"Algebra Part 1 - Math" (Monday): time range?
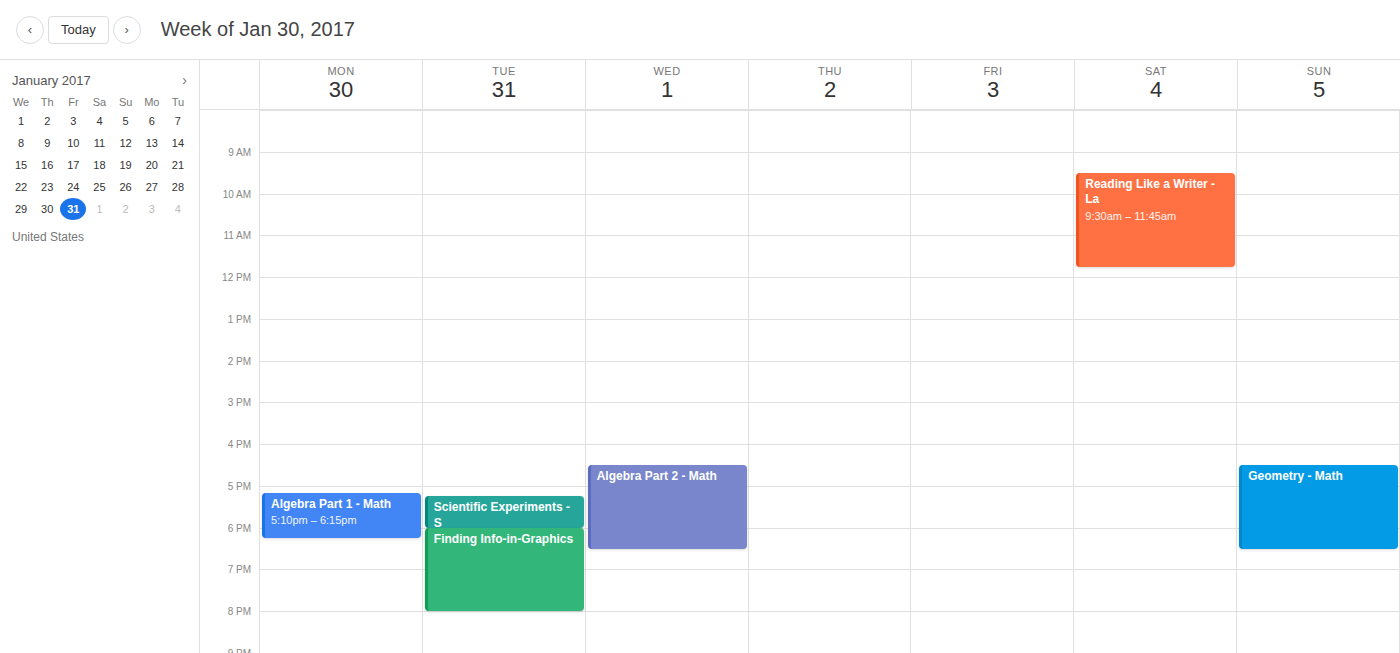
5:10 PM to 6:15 PM